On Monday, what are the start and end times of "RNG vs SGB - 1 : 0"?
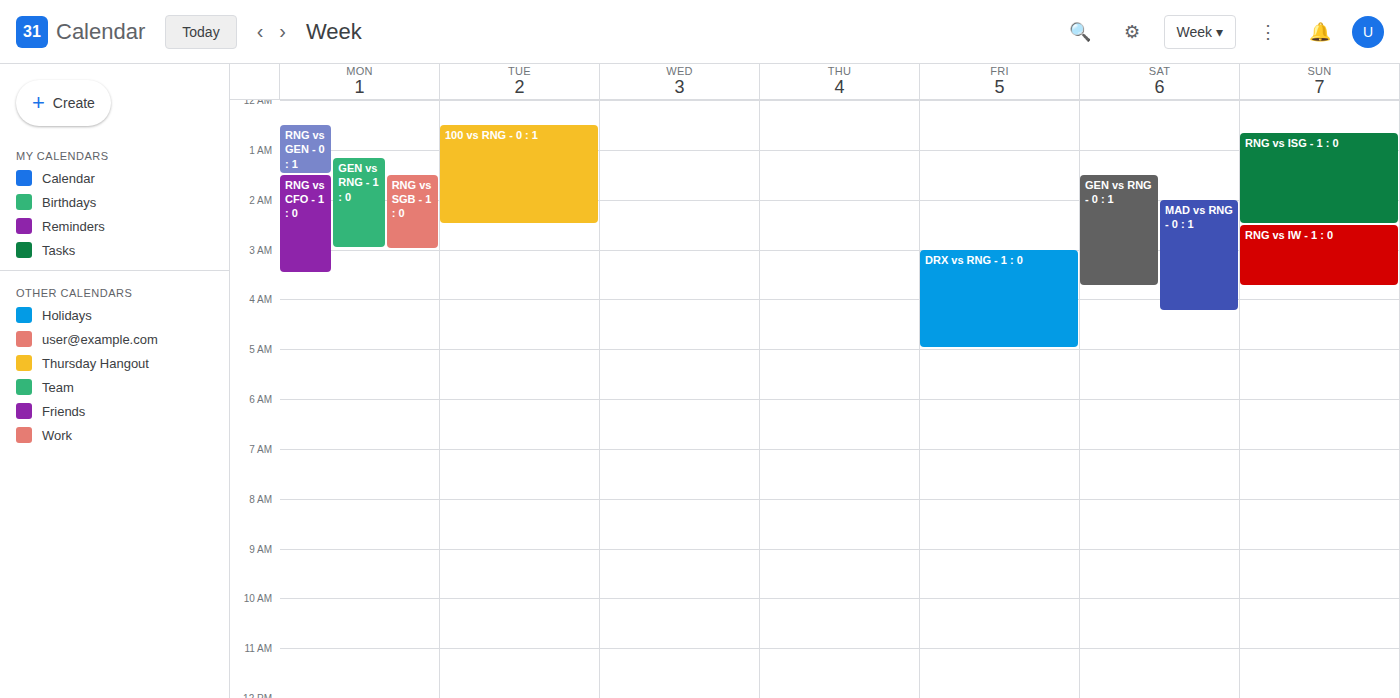
1:30 AM to 3:00 AM